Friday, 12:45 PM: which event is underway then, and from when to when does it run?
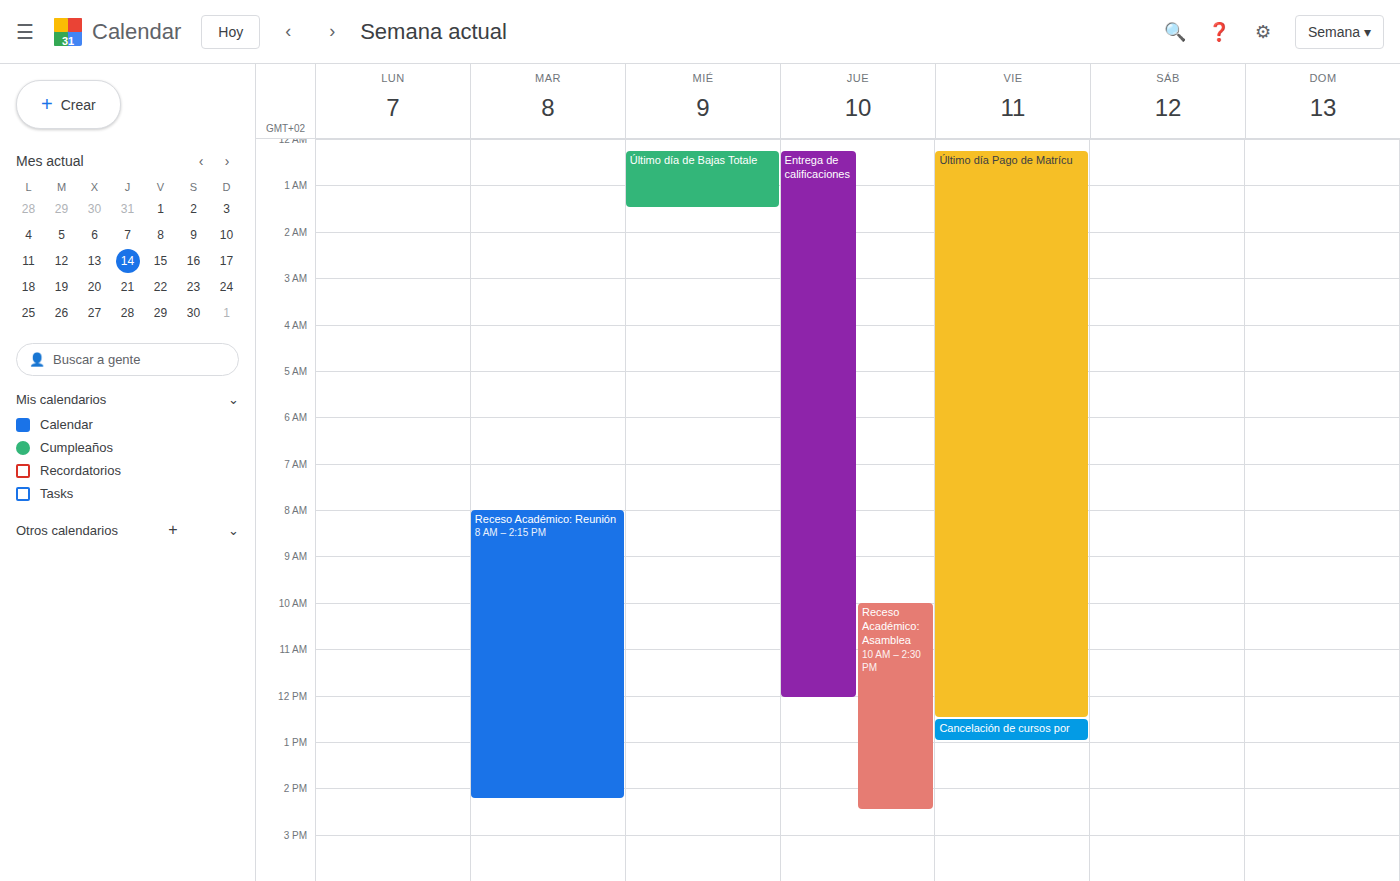
"Cancelación de cursos por", 12:30 PM to 1:00 PM